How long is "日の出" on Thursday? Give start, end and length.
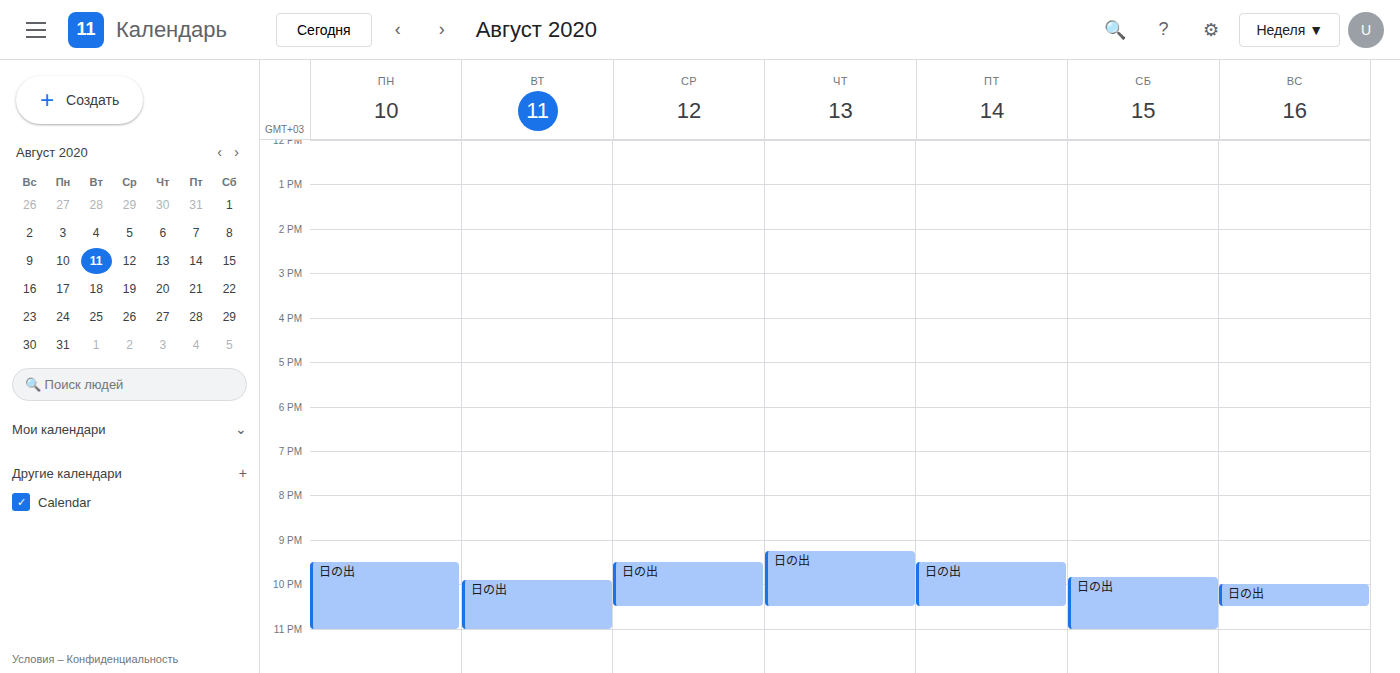
9:15 PM to 10:30 PM, 1 hour 15 minutes